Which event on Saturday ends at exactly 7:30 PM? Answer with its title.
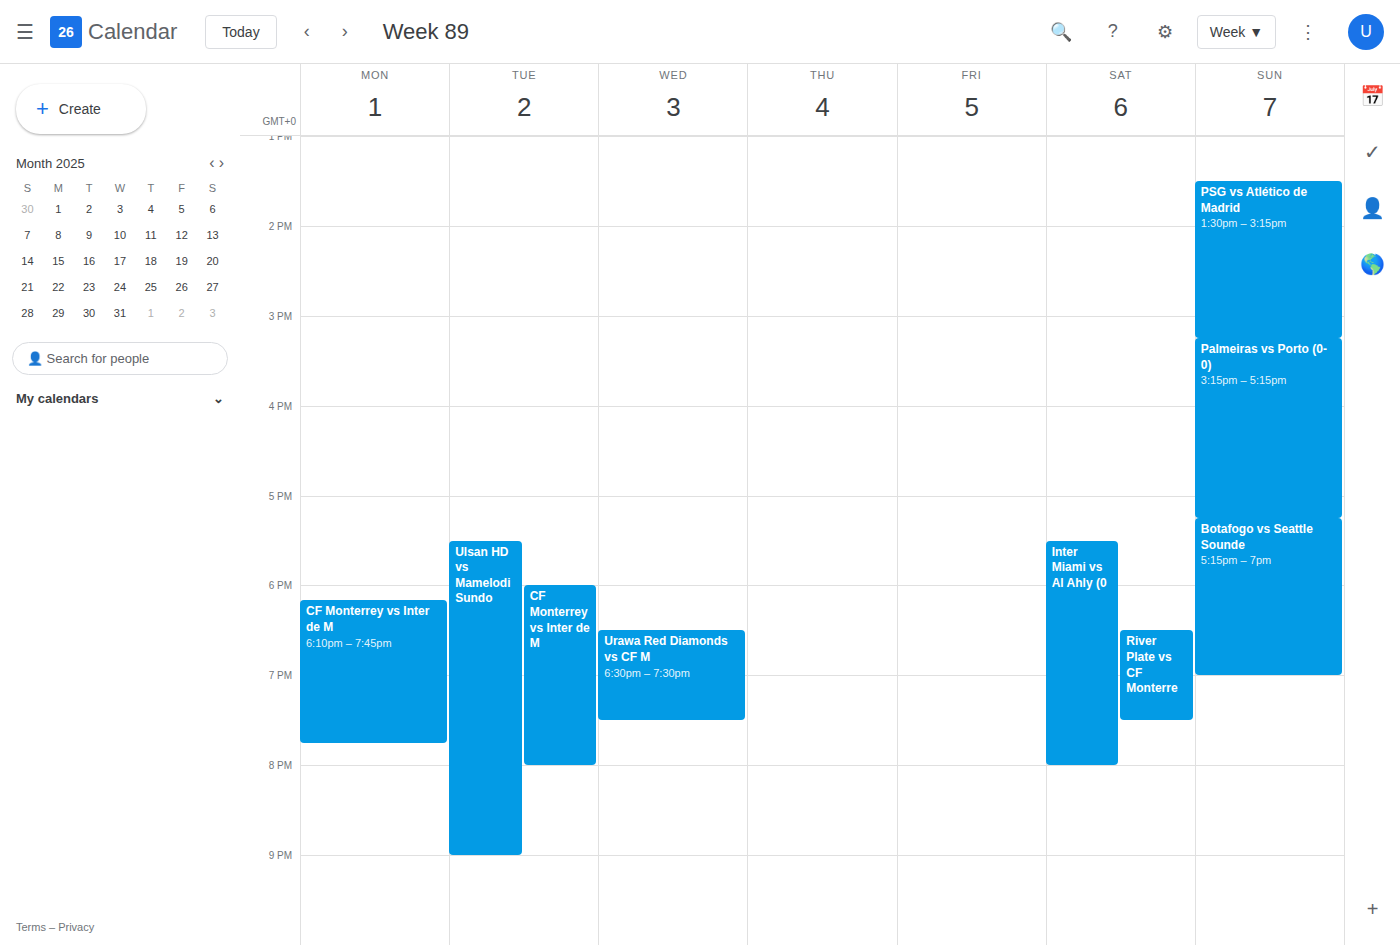
"River Plate vs CF Monterre"